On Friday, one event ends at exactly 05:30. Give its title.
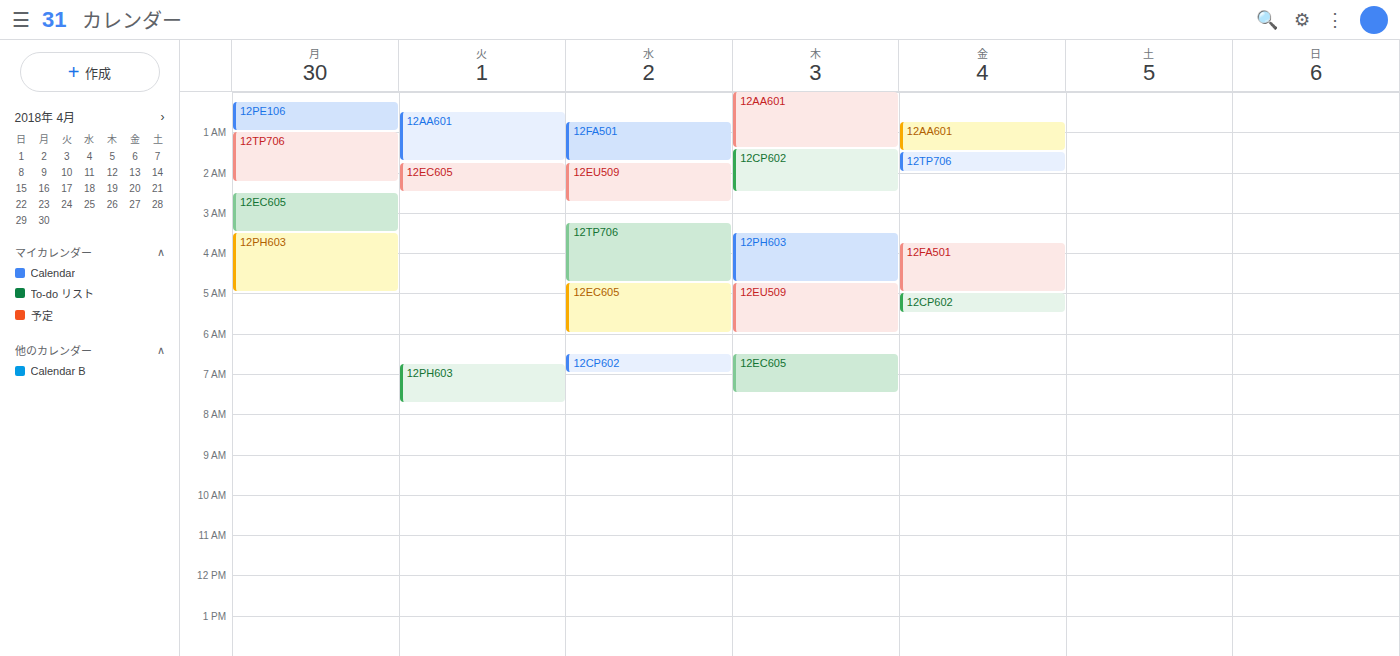
"12CP602"